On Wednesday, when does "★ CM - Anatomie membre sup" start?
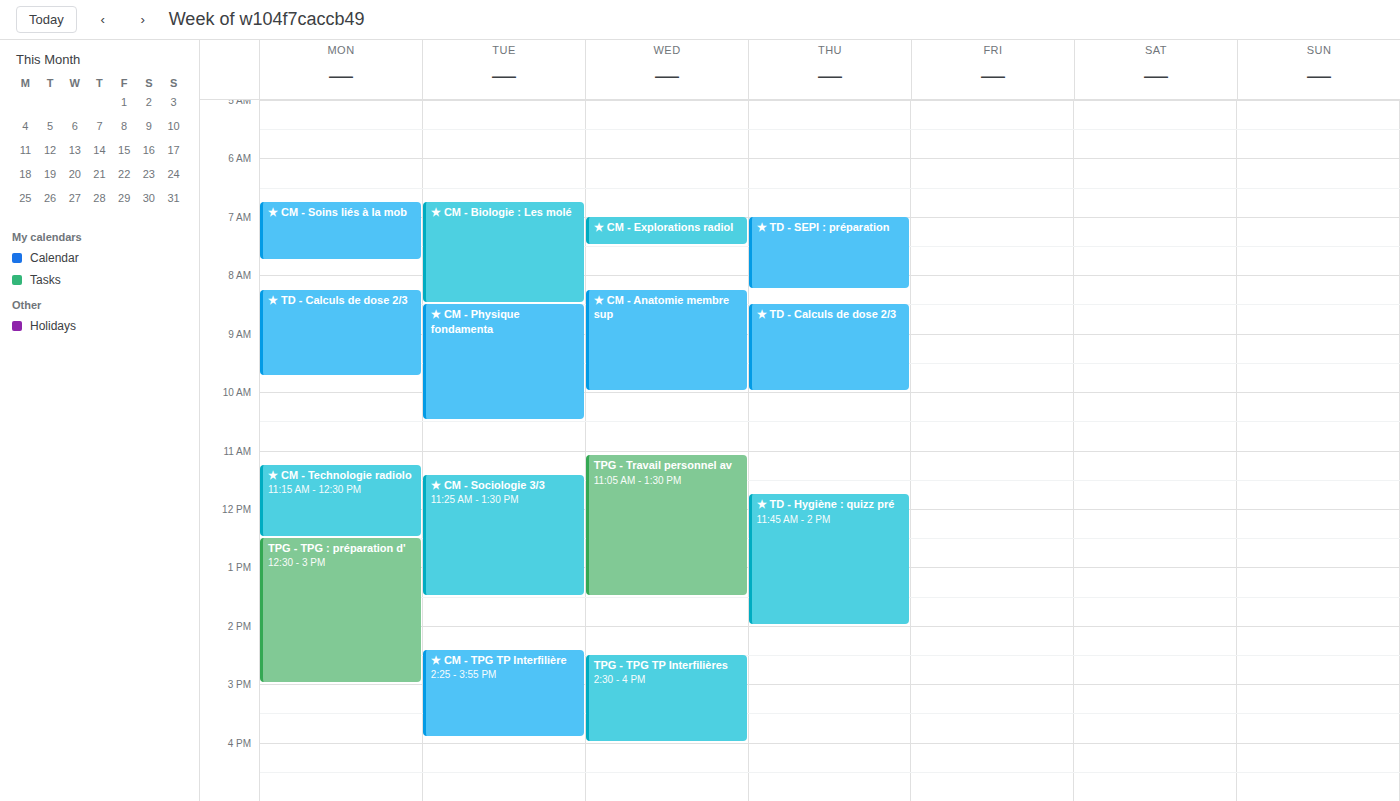
8:15 AM